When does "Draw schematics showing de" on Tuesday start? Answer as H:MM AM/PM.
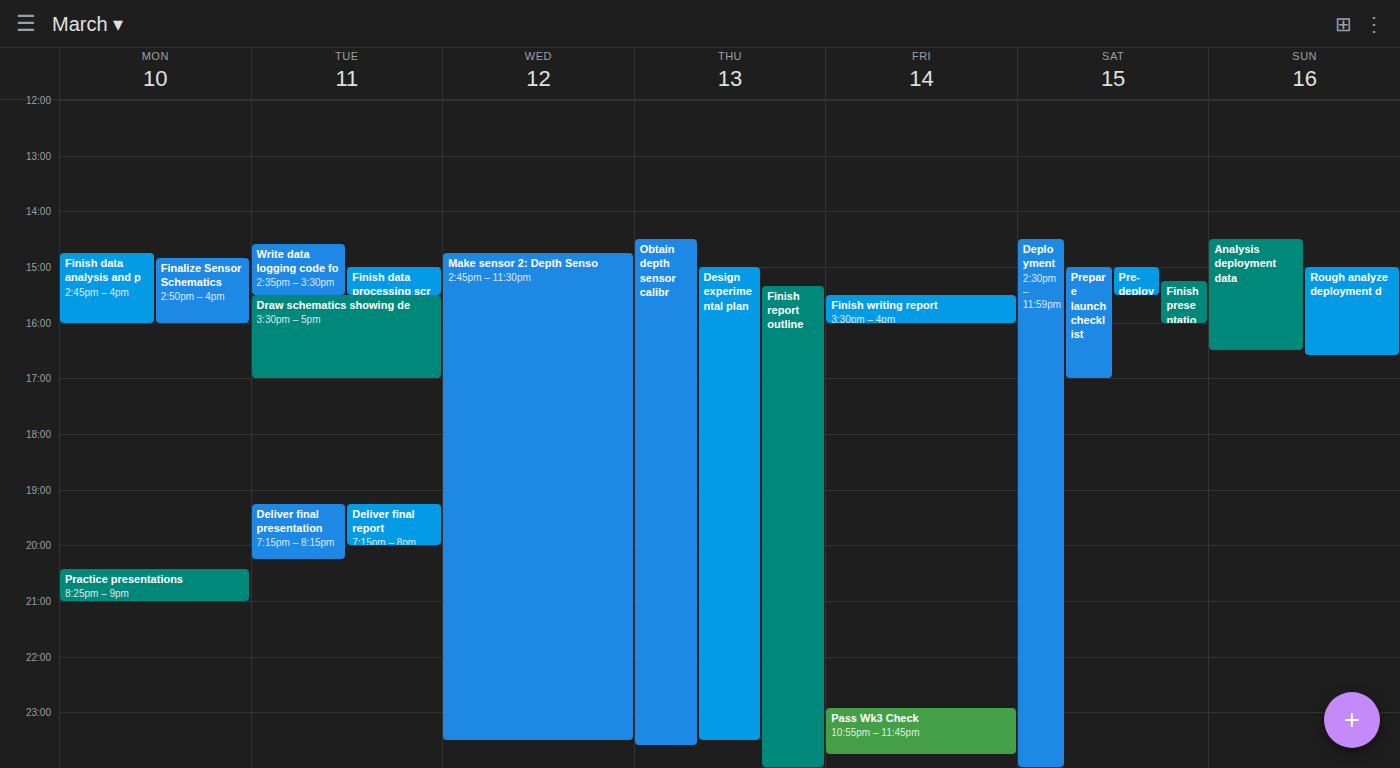
3:30 PM